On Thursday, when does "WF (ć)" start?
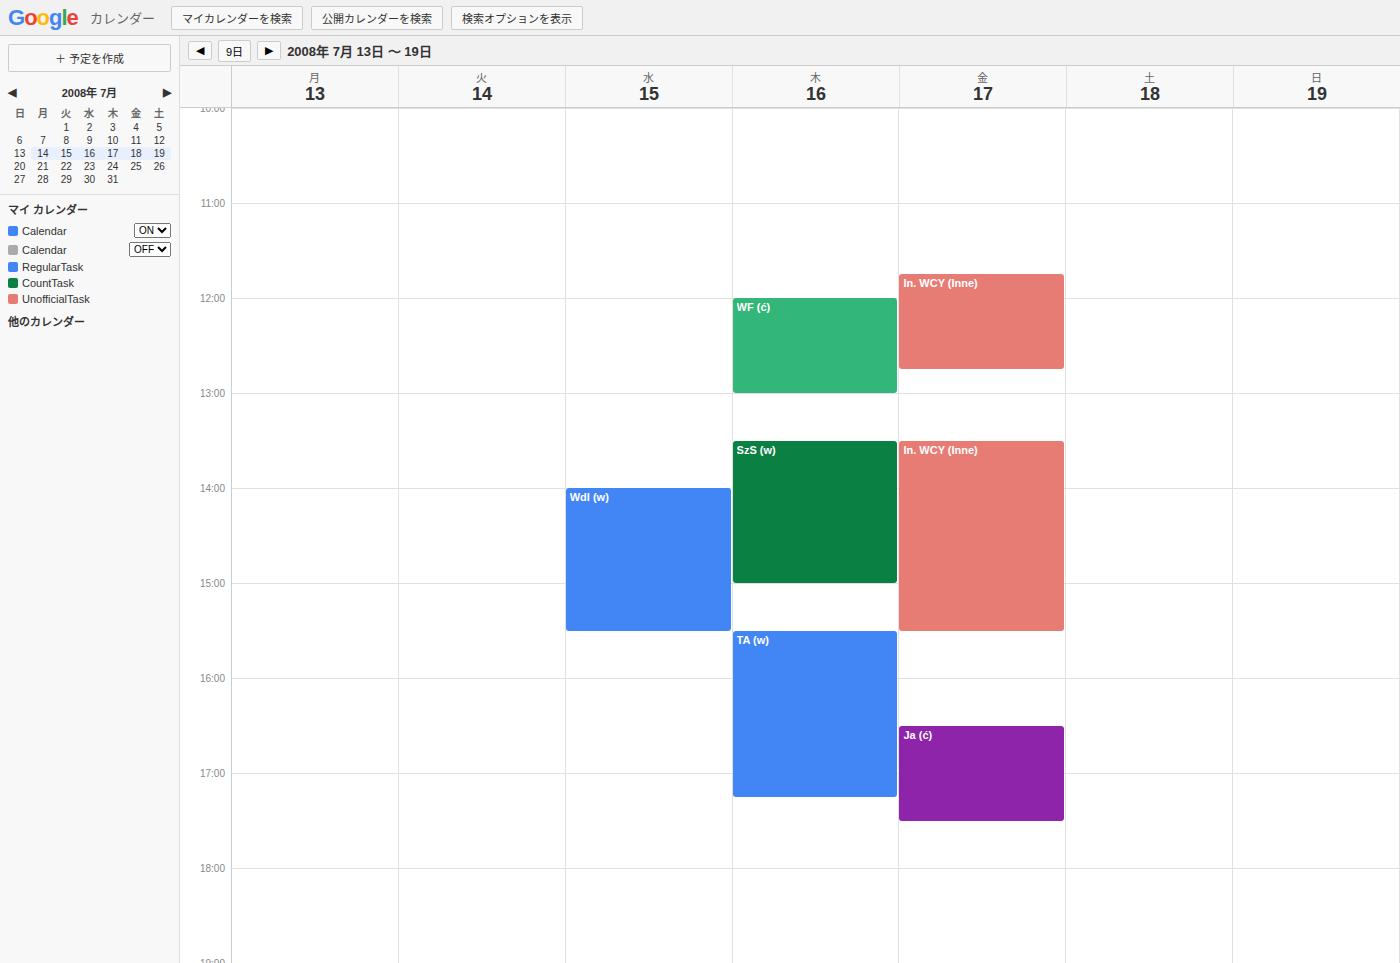
12:00 PM